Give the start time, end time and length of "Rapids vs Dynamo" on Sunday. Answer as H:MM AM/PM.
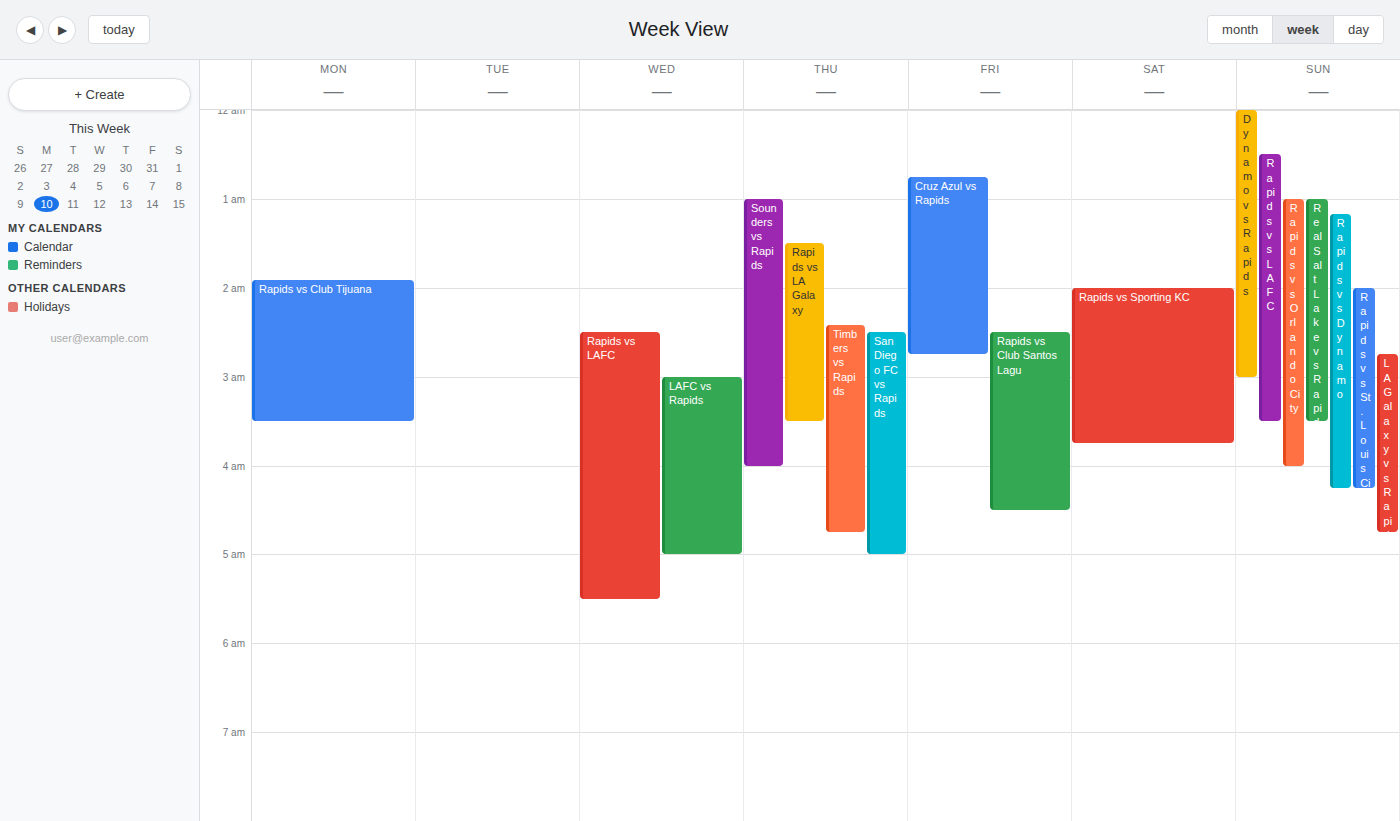
1:10 AM to 4:15 AM, 3 hours 5 minutes